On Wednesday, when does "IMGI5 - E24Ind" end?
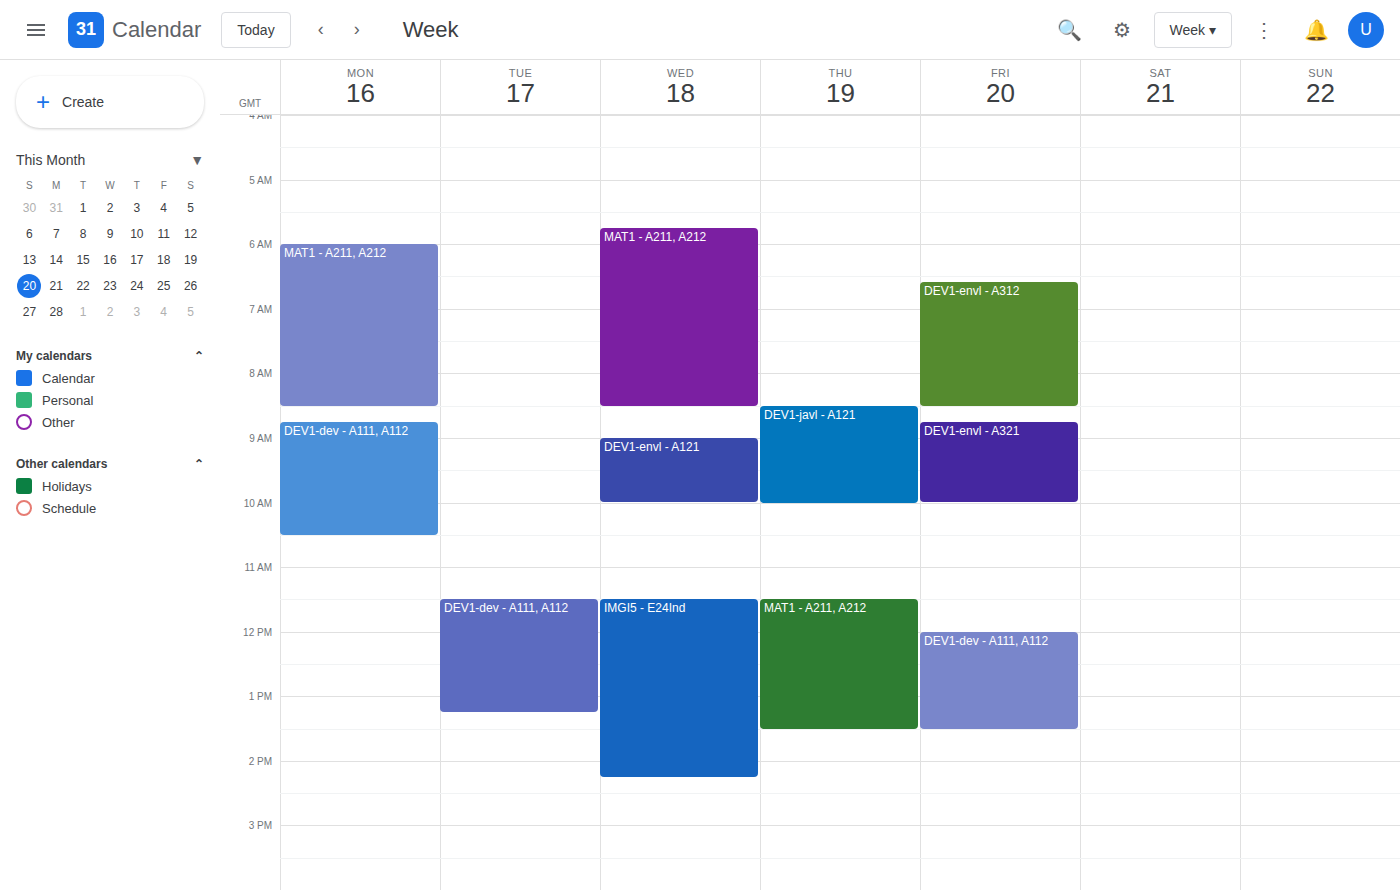
2:15 PM